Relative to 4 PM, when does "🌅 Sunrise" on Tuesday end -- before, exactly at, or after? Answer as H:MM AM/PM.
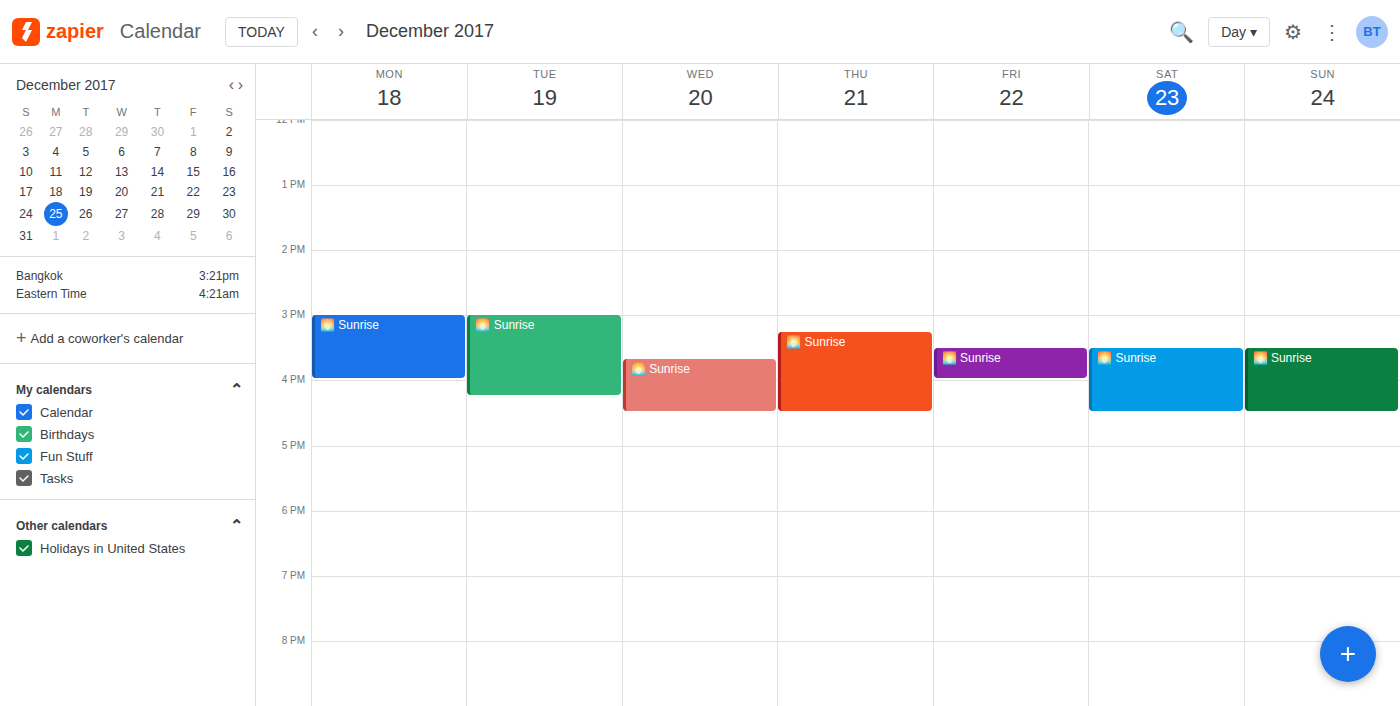
4:15 PM -- after 4 PM, 15 minutes below the 4 PM line.